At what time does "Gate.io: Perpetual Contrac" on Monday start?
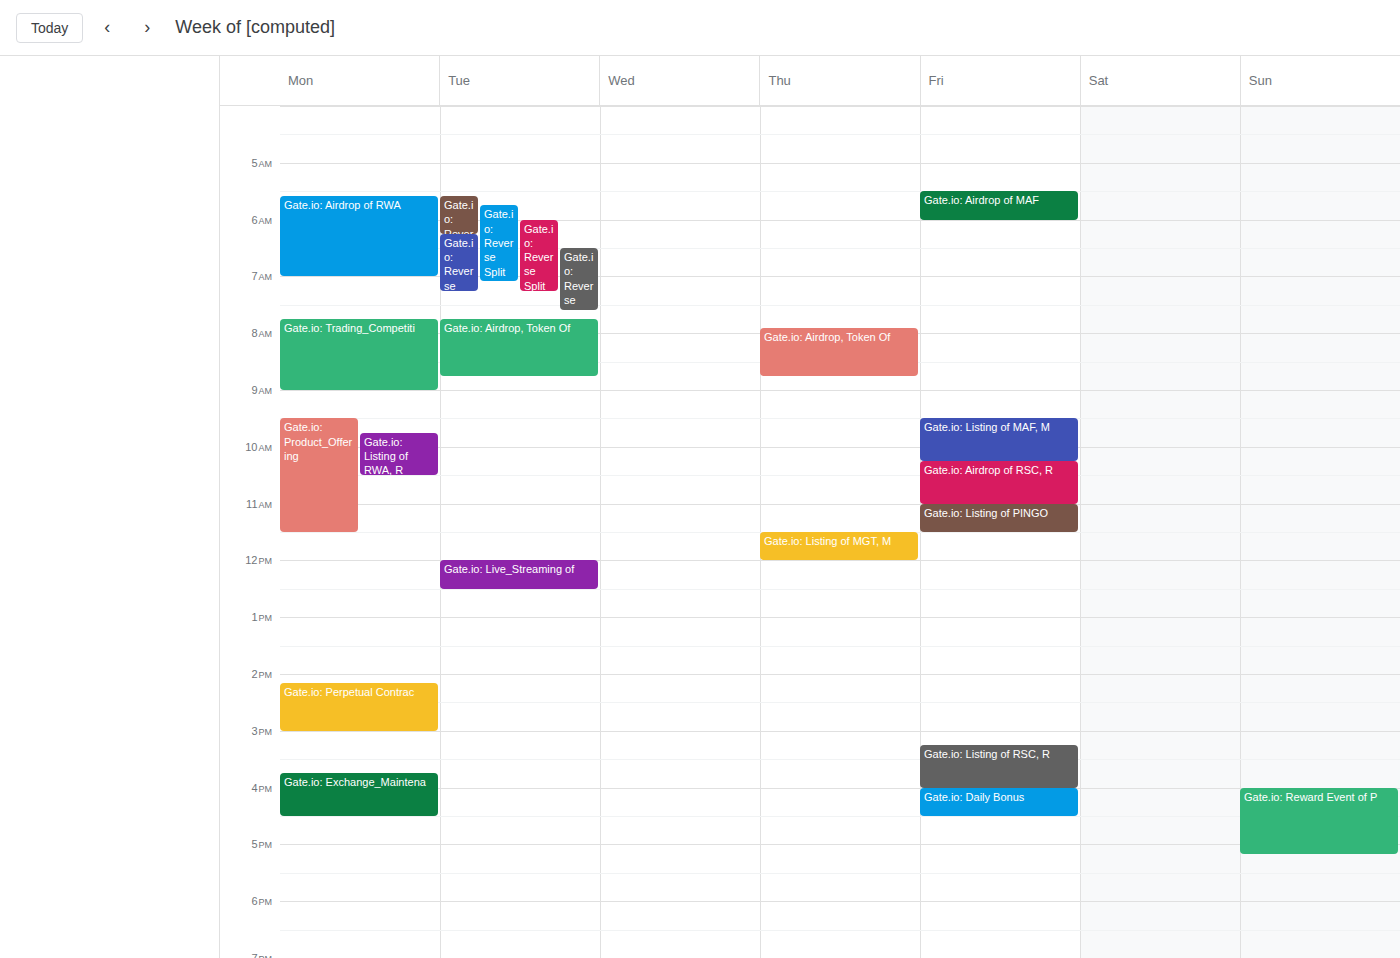
2:10 PM